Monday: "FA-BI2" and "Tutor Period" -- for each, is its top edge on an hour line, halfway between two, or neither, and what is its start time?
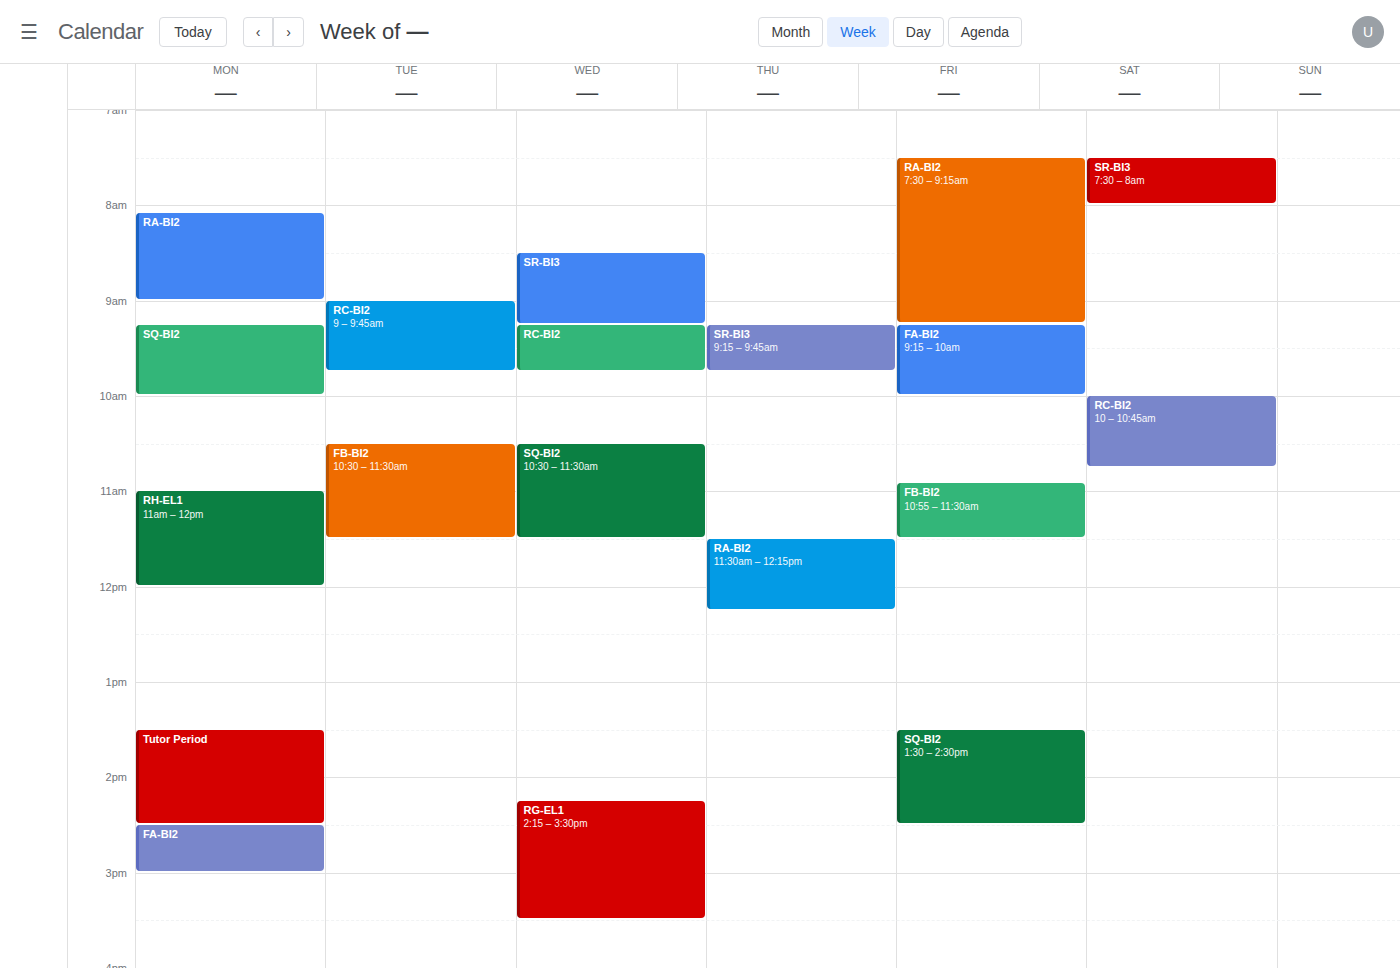
"FA-BI2": 2:30 PM, halfway between the 2 PM and 3 PM lines. "Tutor Period": 1:30 PM, halfway between the 1 PM and 2 PM lines.